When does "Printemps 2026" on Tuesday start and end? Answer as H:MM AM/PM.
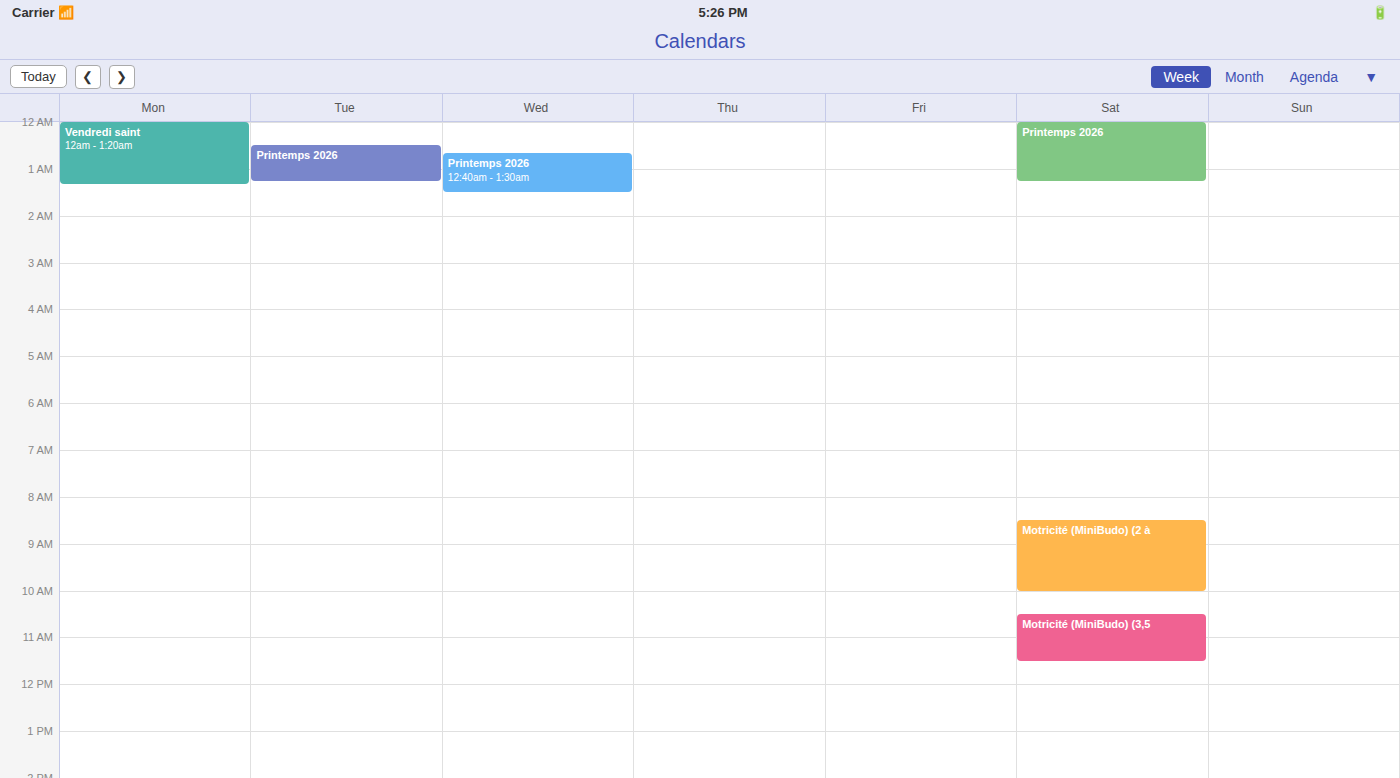
12:30 AM to 1:15 AM